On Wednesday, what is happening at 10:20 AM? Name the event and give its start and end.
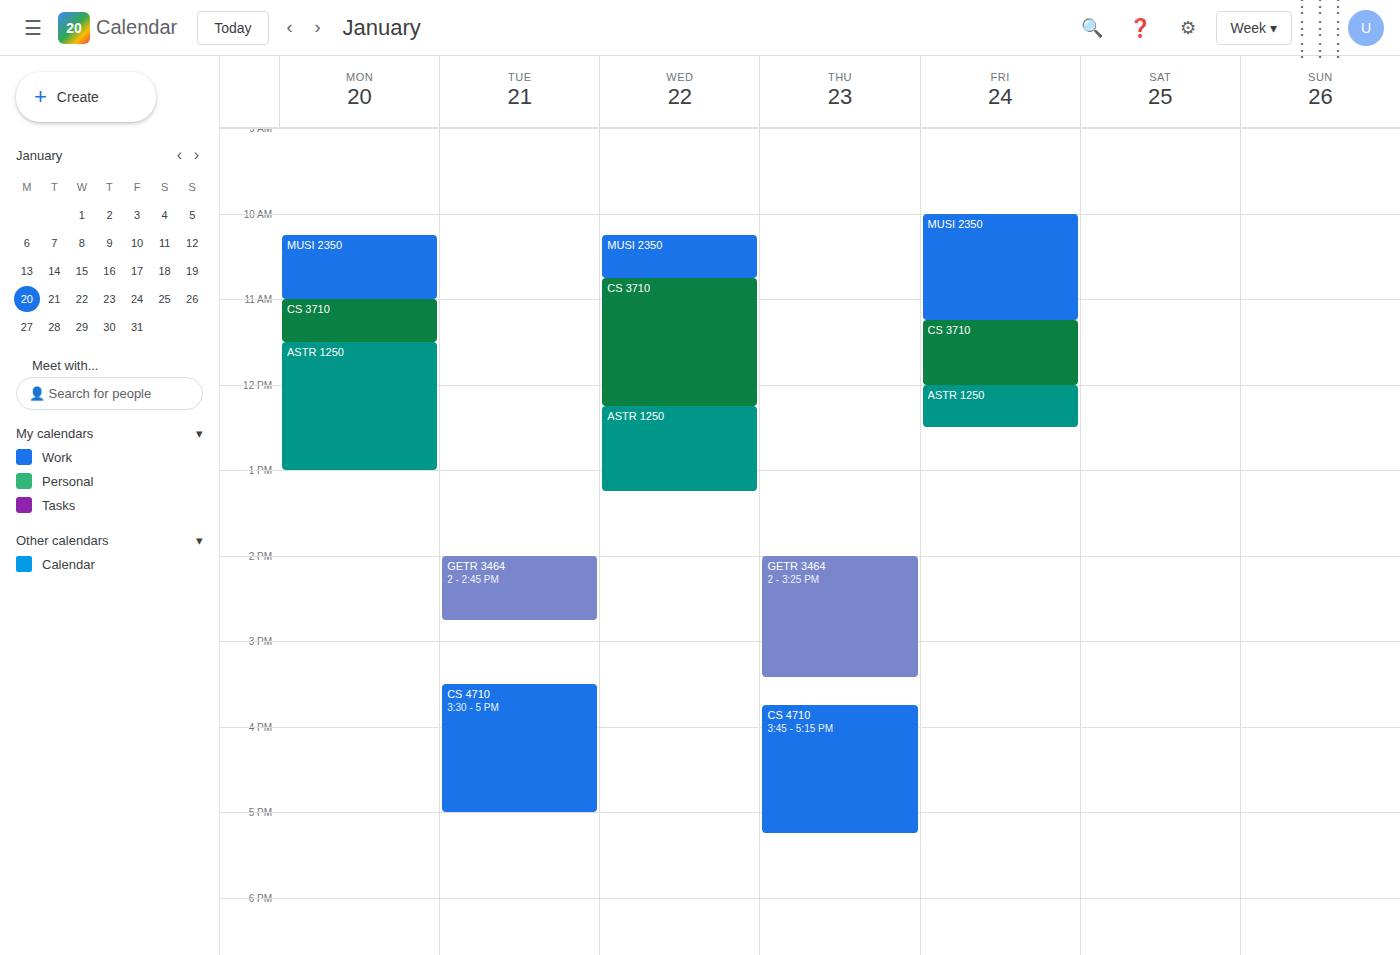
"MUSI 2350", 10:15 AM to 10:45 AM